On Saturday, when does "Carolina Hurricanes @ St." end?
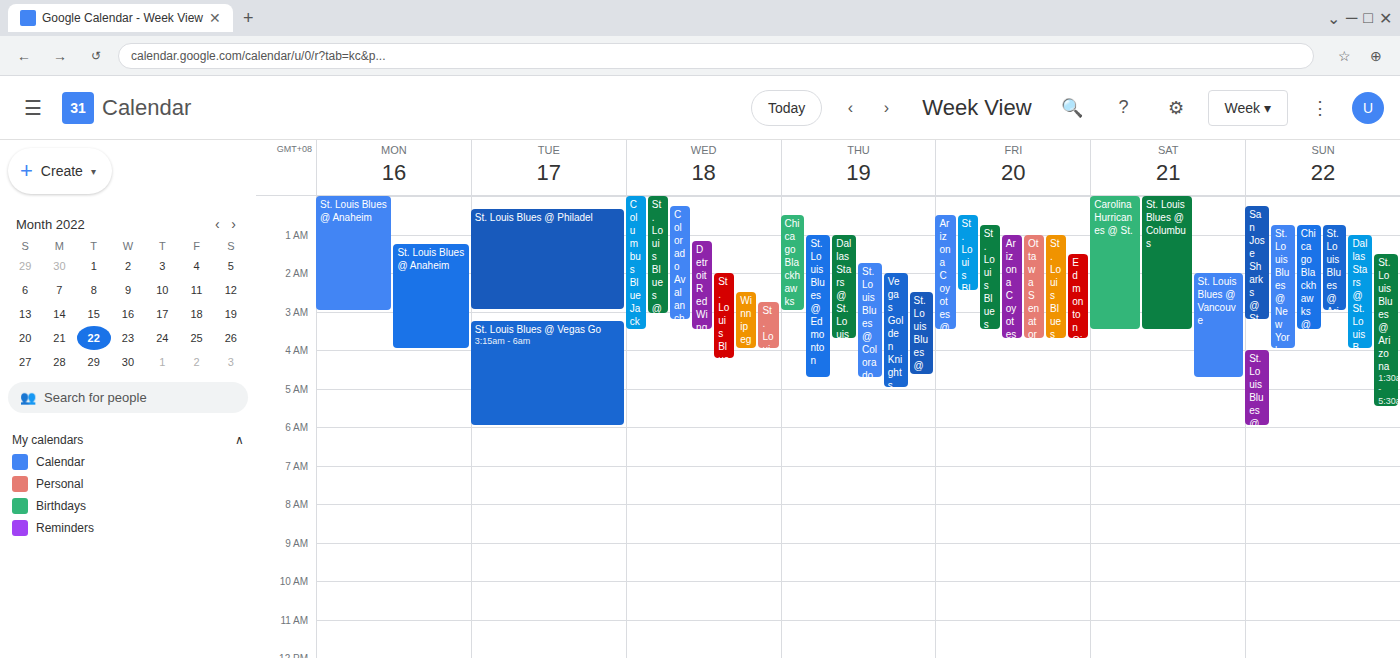
3:30 AM